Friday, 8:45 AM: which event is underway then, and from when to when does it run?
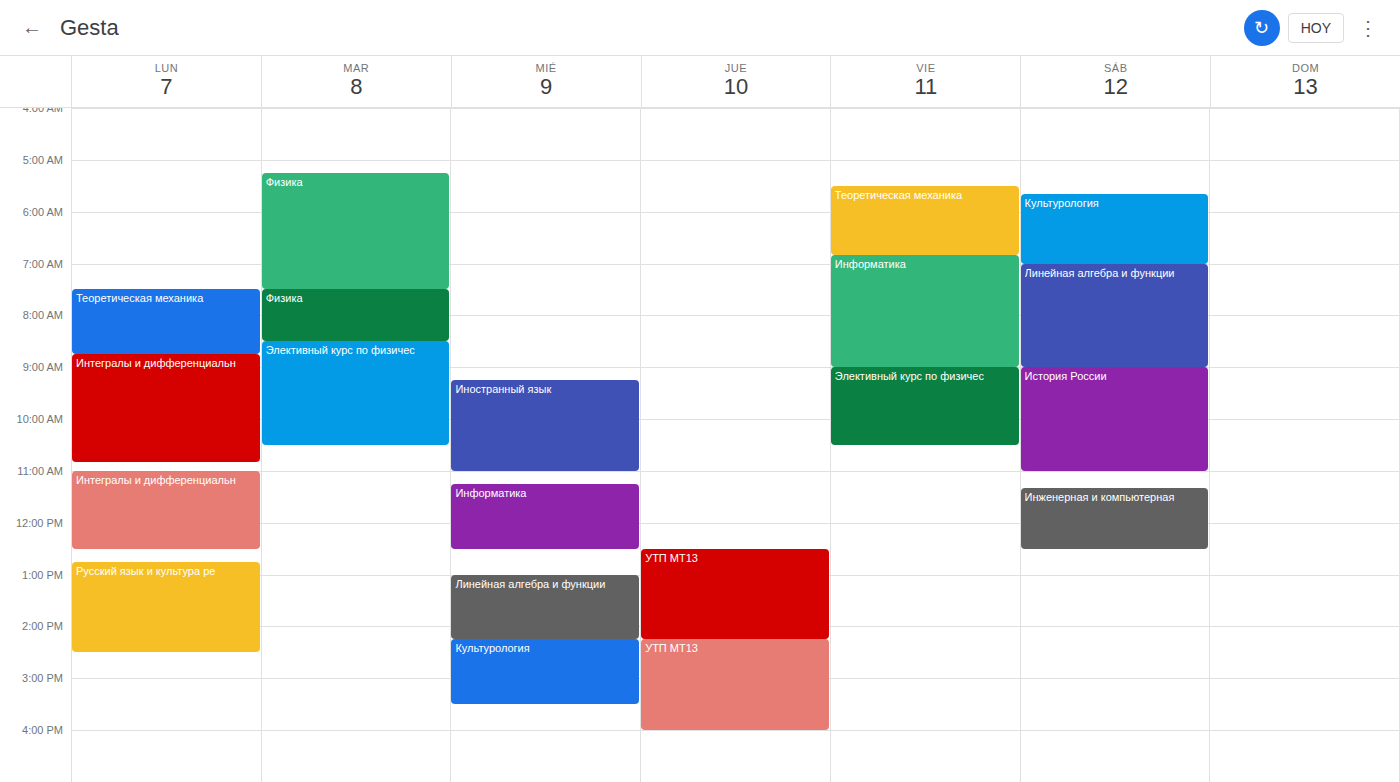
"Информатика", 6:50 AM to 9:00 AM